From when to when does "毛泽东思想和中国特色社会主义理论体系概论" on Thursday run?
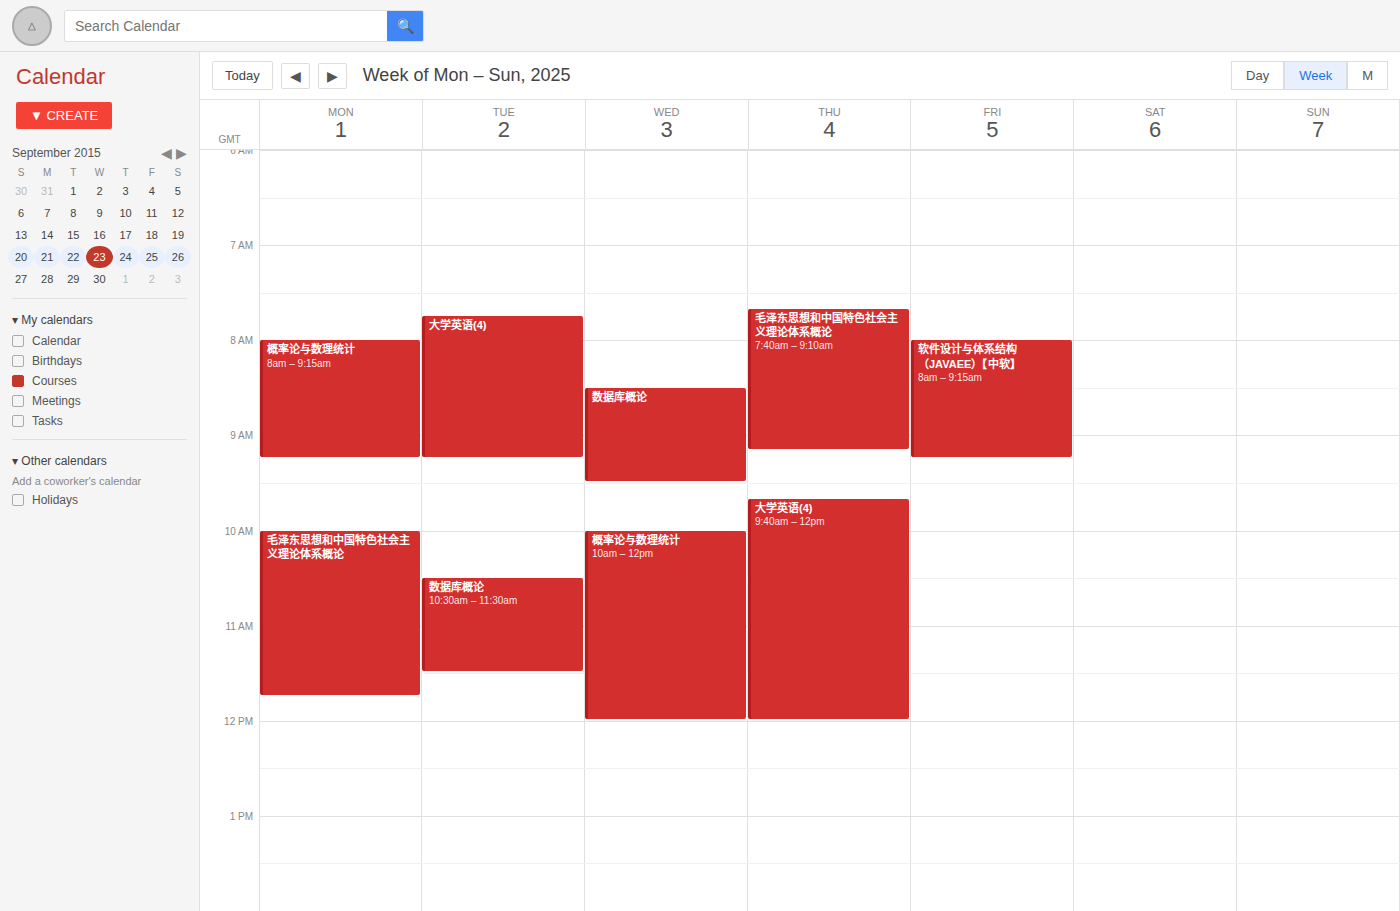
7:40 AM to 9:10 AM